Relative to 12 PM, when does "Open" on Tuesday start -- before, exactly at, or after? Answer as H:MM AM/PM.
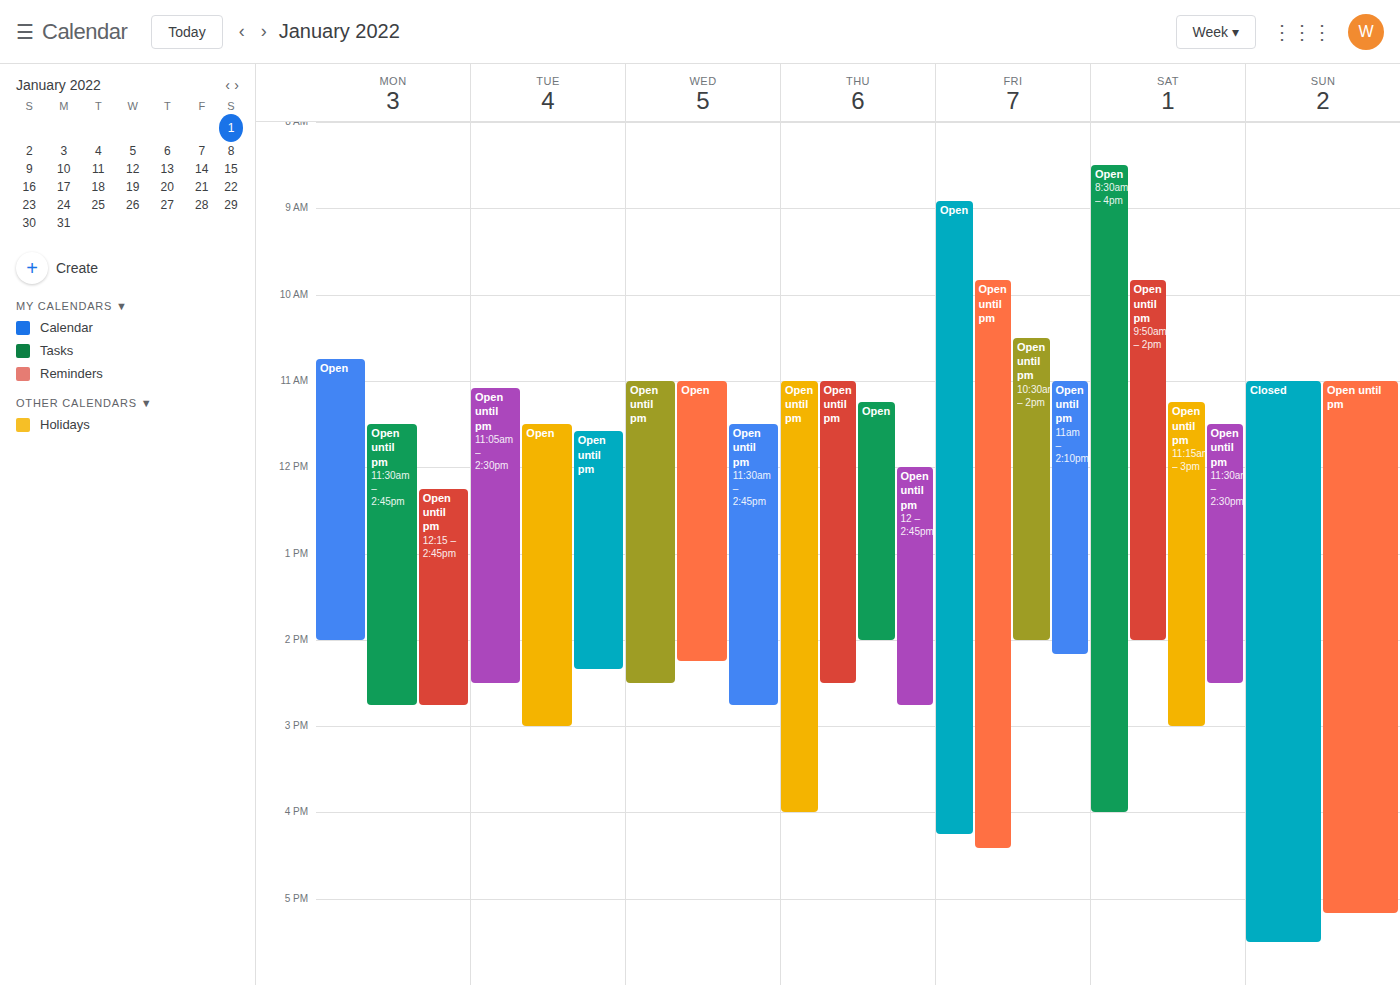
11:30 AM -- before 12 PM, 30 minutes above the 12 PM line.